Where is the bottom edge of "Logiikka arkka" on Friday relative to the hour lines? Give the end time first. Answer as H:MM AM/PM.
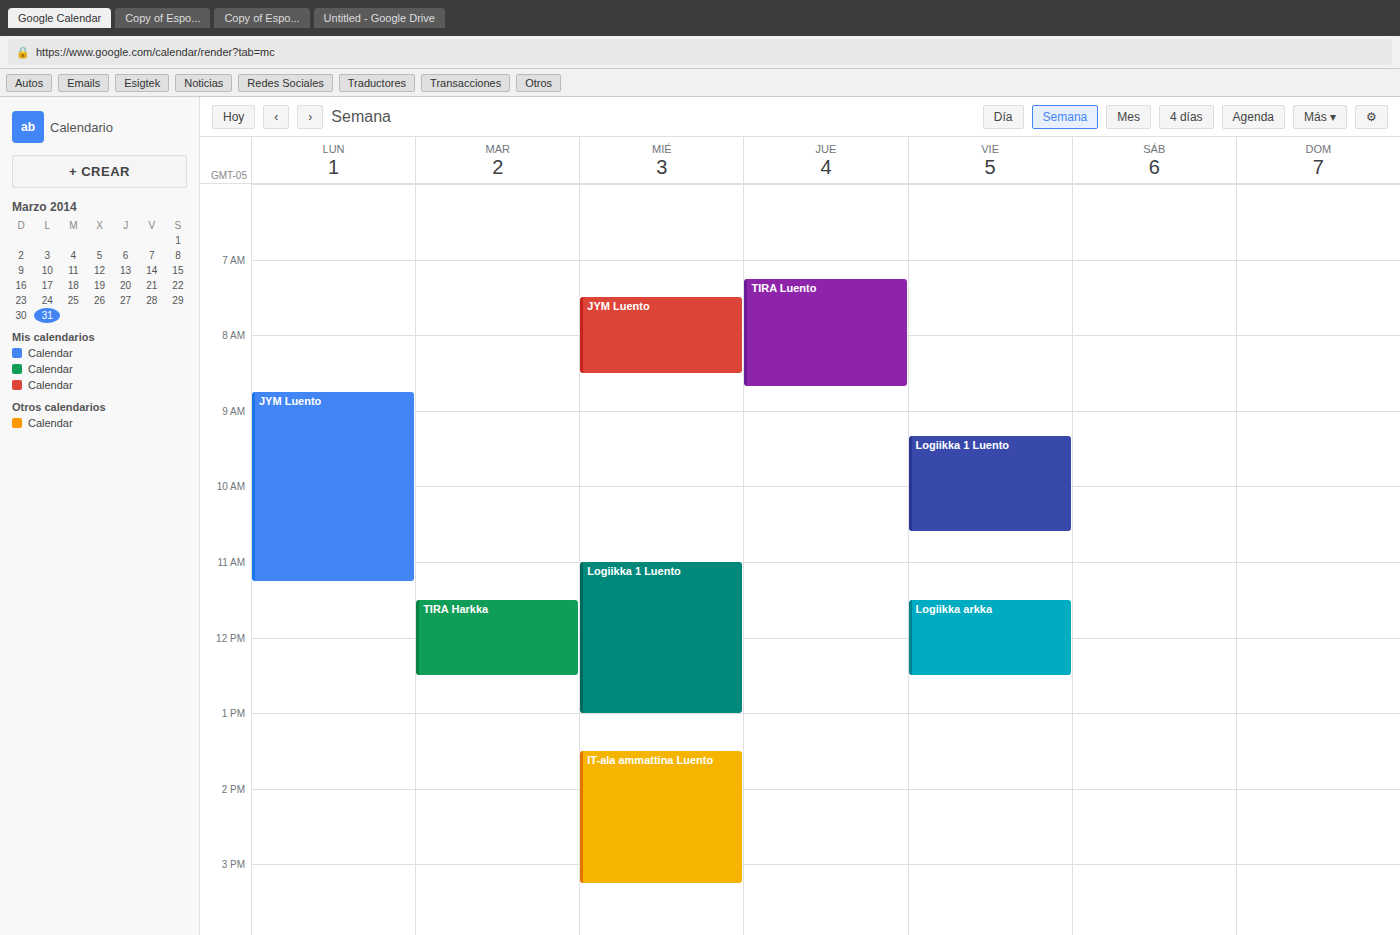
12:30 PM -- halfway between the 12 PM and 1 PM lines.